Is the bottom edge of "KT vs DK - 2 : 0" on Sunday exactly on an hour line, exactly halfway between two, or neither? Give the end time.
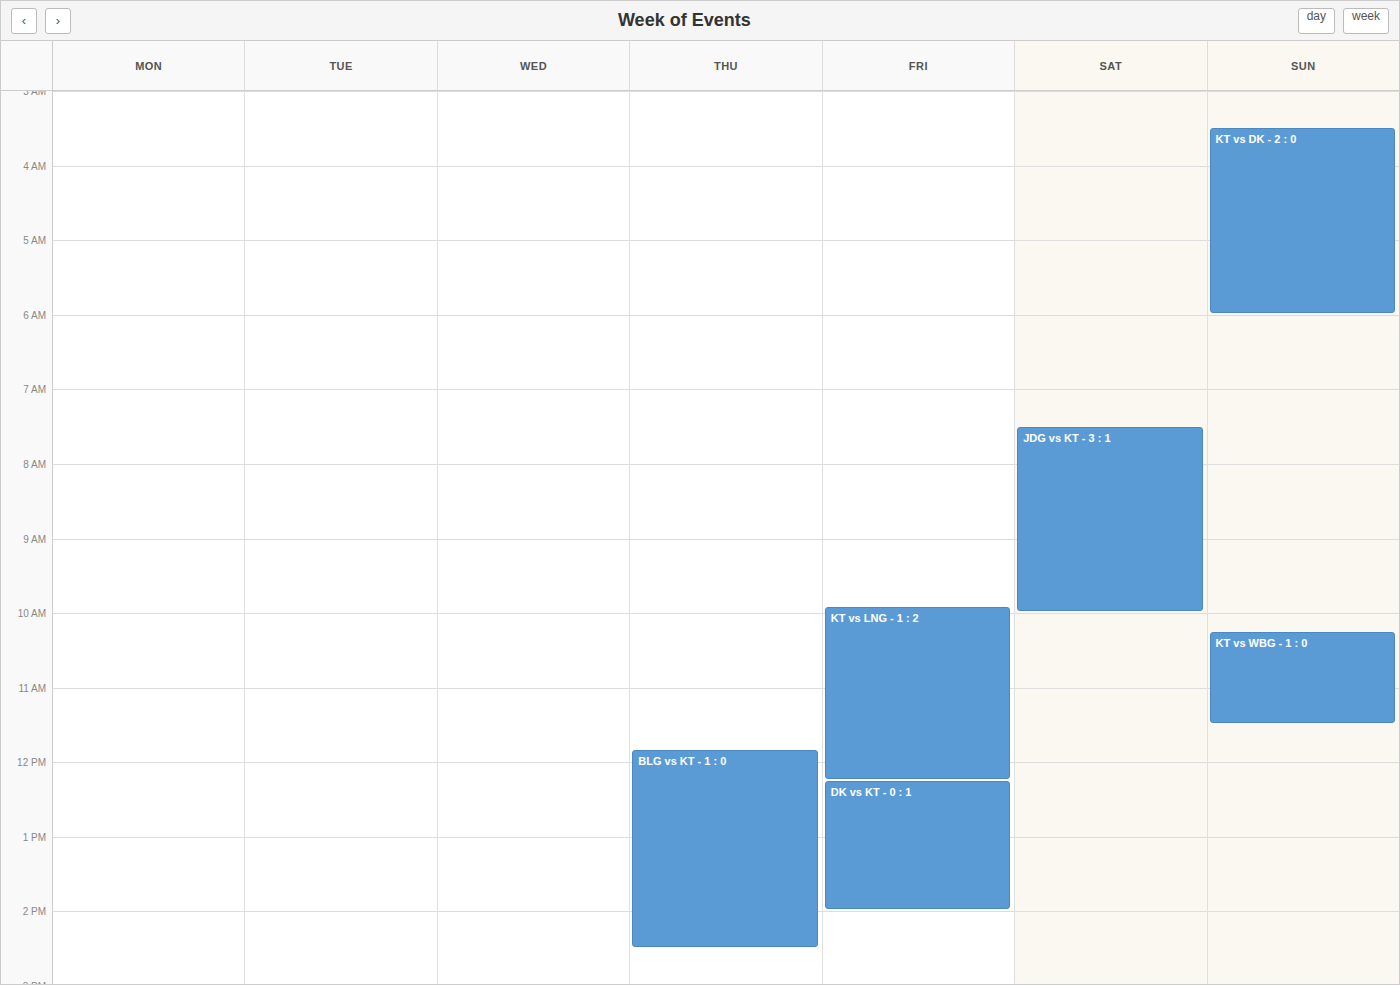
6:00 AM -- exactly on the 6 AM line.